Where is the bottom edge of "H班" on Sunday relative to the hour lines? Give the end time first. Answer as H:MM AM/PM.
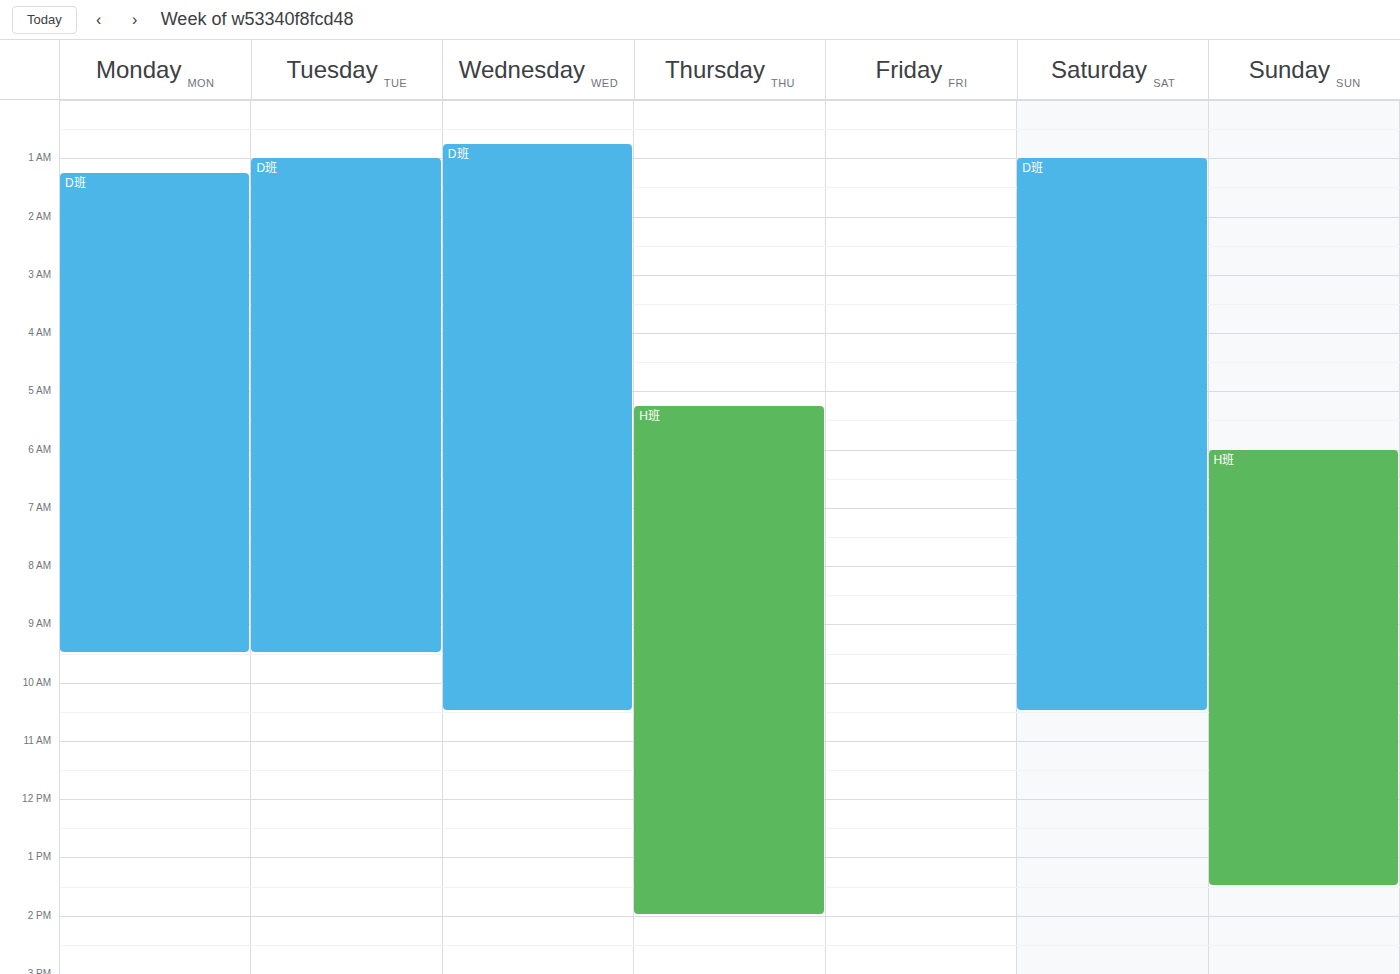
1:30 PM -- halfway between the 1 PM and 2 PM lines.